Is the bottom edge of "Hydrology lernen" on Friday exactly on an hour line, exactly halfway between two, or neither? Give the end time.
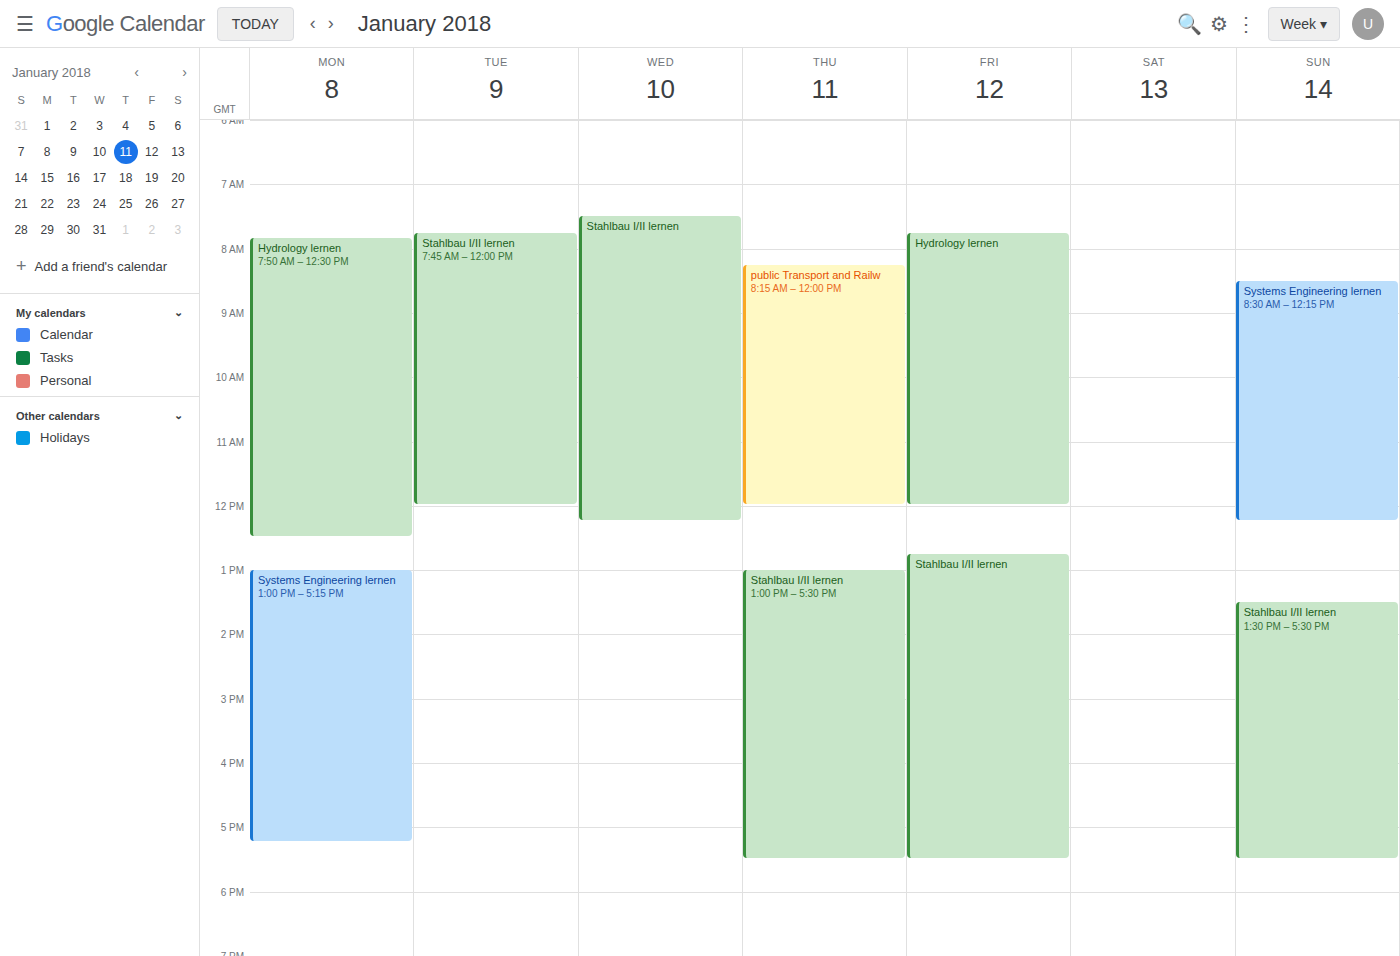
12:00 PM -- exactly on the 12 PM line.